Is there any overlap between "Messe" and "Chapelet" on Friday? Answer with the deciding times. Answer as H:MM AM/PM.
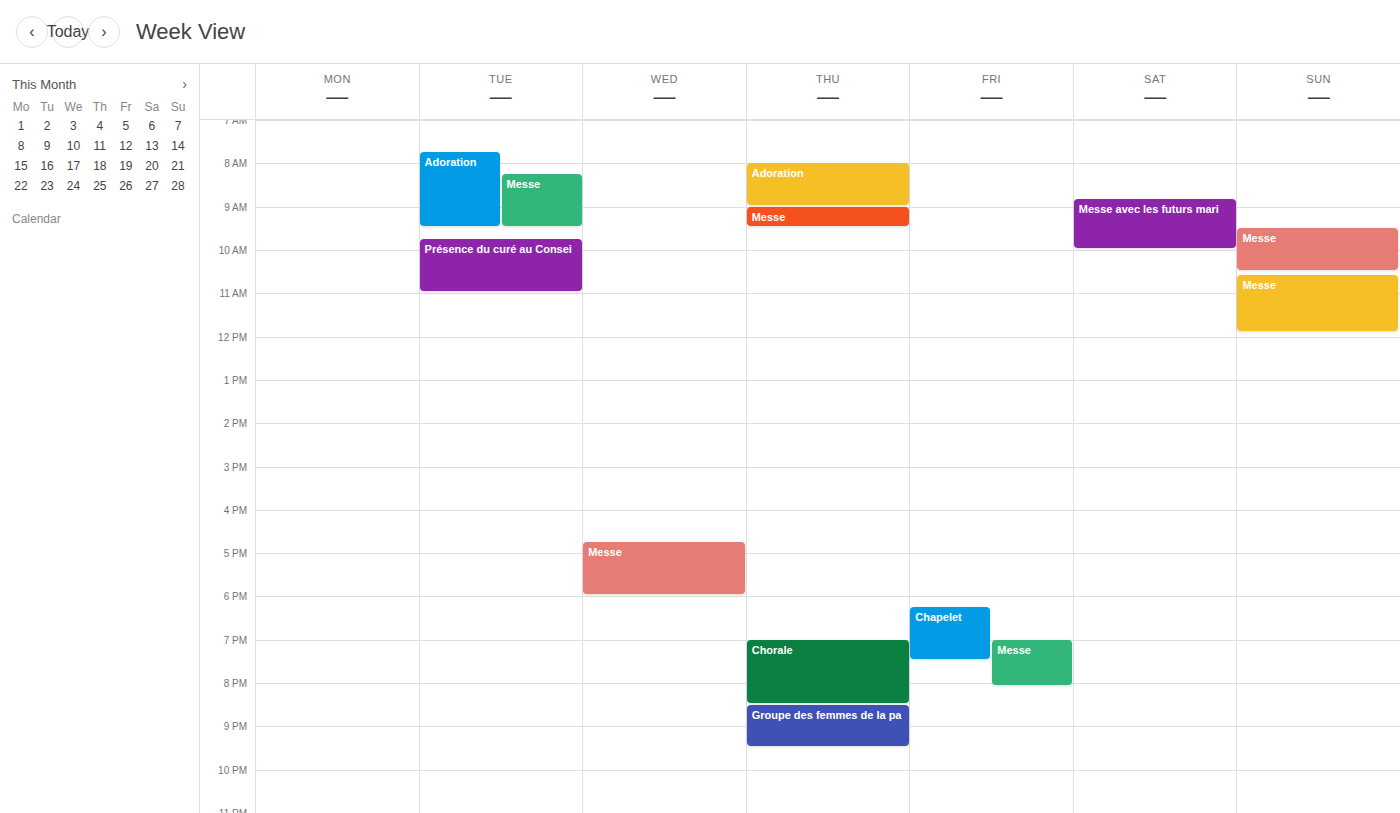
"Messe" starts at 7:00 PM, before "Chapelet" ends at 7:30 PM -- they overlap.